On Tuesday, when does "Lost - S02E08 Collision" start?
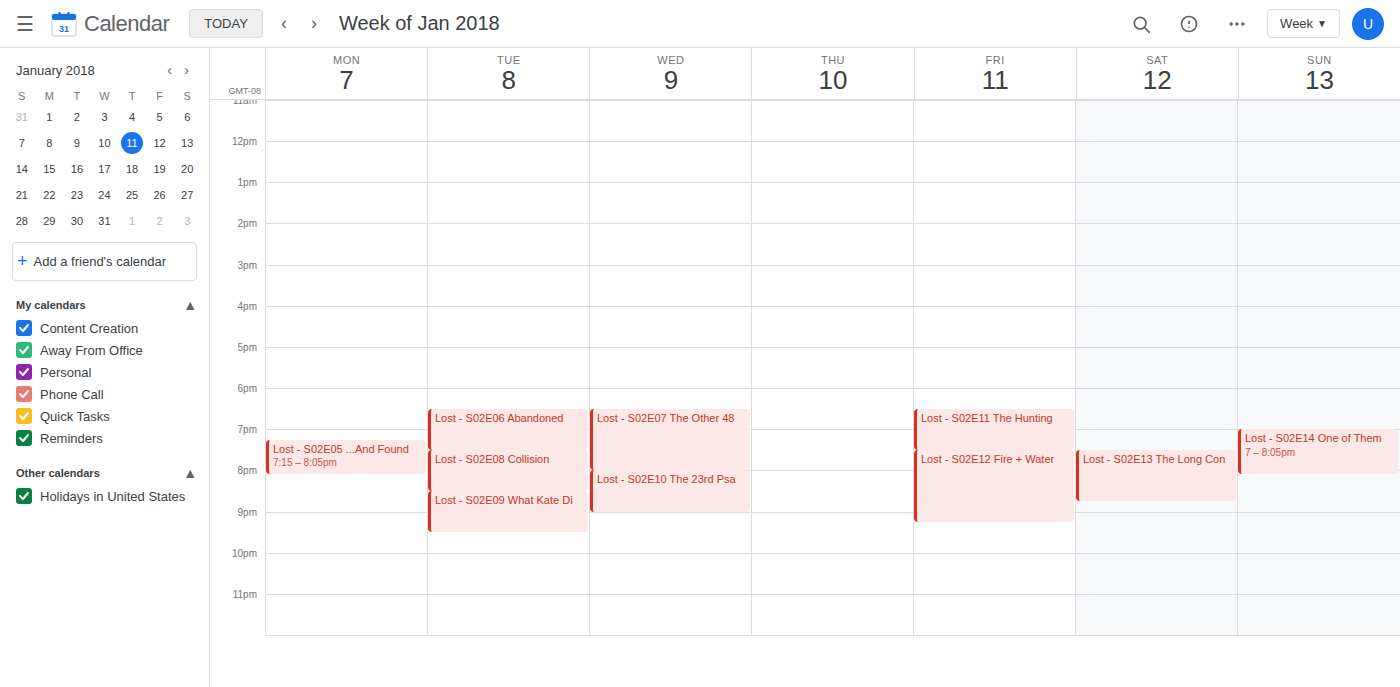
7:30 PM